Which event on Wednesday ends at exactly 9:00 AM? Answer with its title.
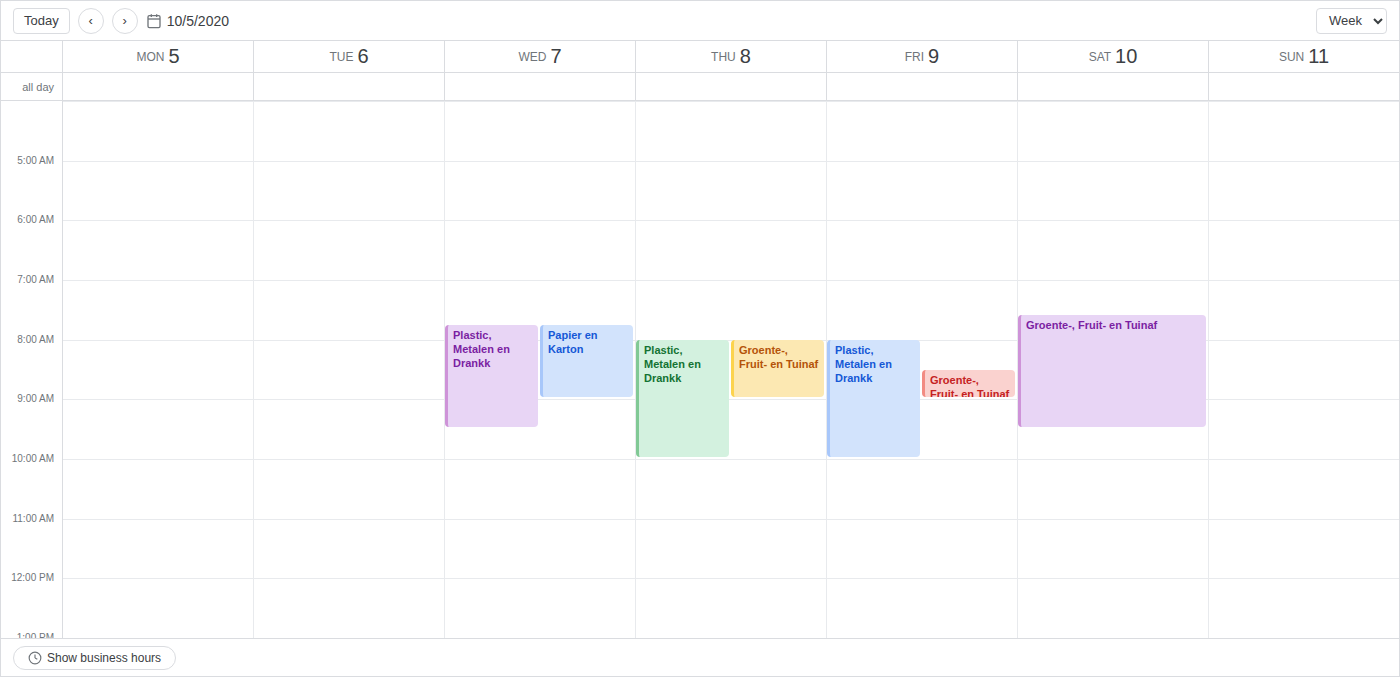
"Papier en Karton"